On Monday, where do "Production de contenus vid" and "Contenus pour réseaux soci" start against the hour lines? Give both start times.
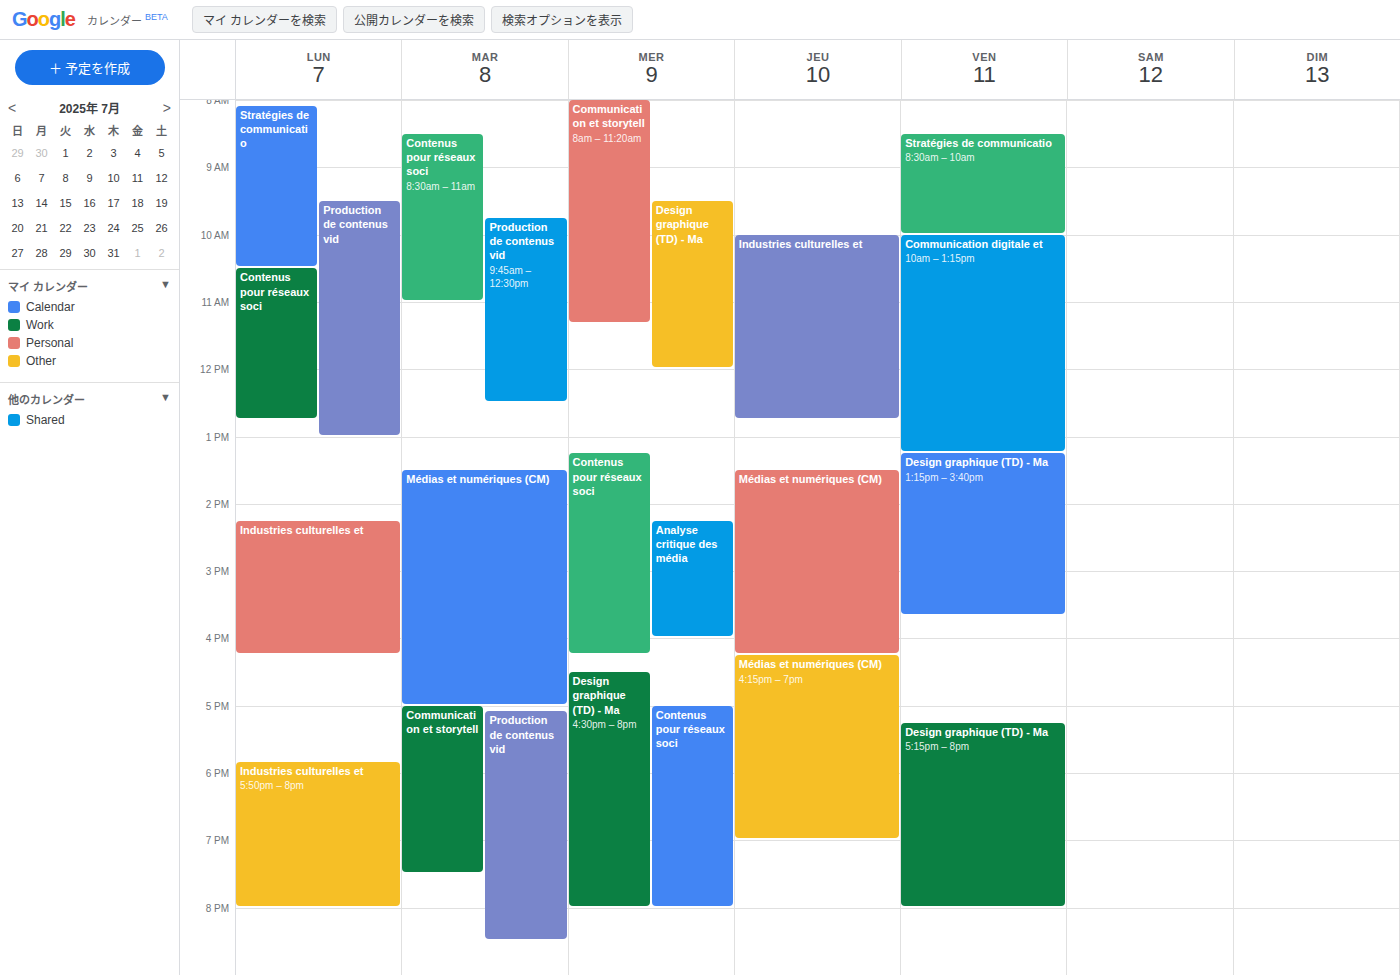
"Production de contenus vid": 9:30 AM, halfway between the 9 AM and 10 AM lines. "Contenus pour réseaux soci": 10:30 AM, halfway between the 10 AM and 11 AM lines.